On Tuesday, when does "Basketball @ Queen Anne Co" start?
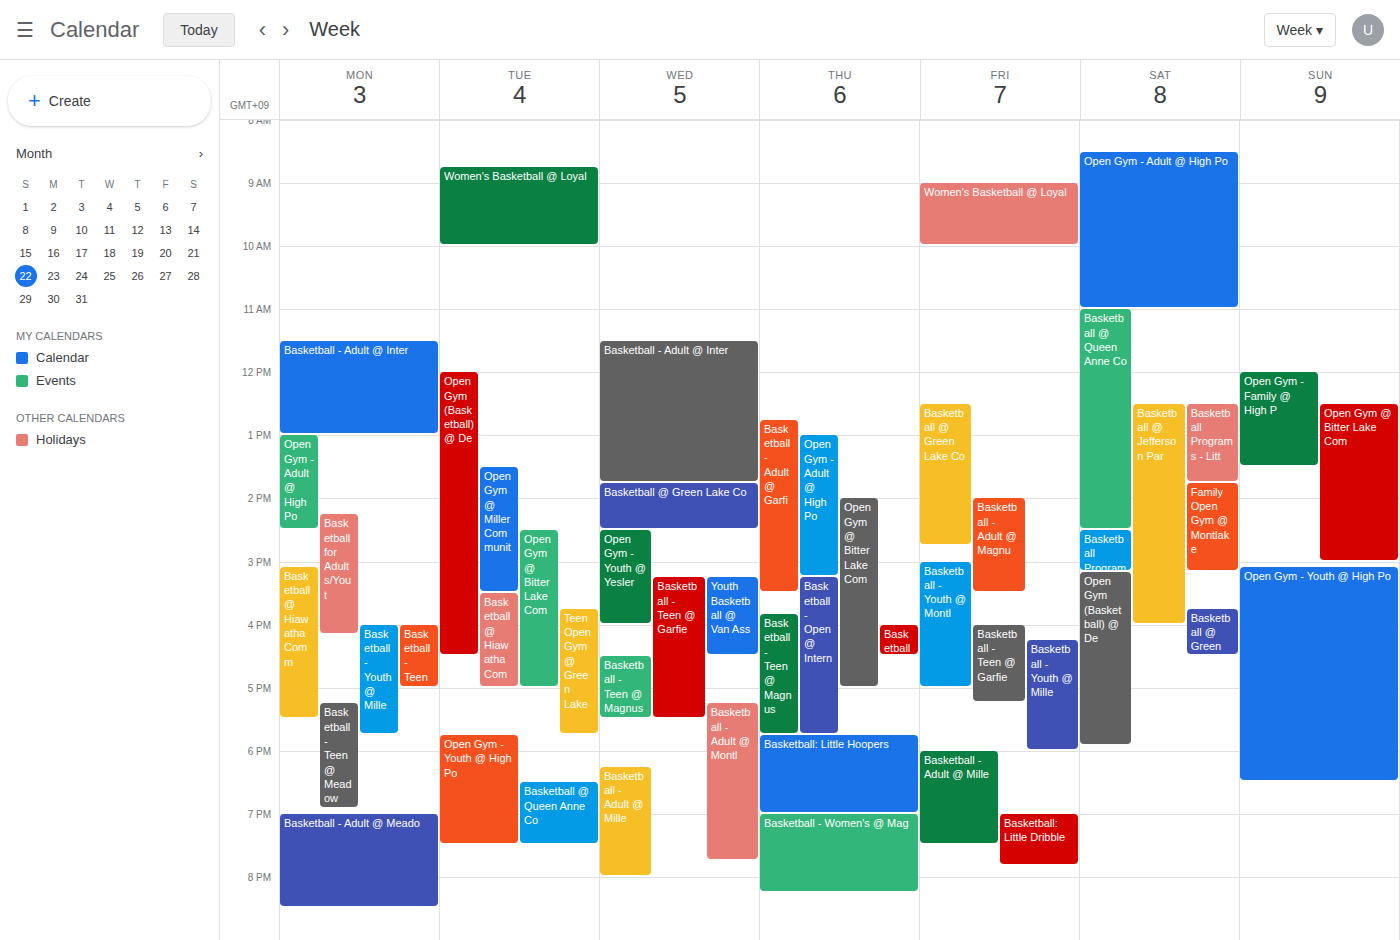
6:30 PM